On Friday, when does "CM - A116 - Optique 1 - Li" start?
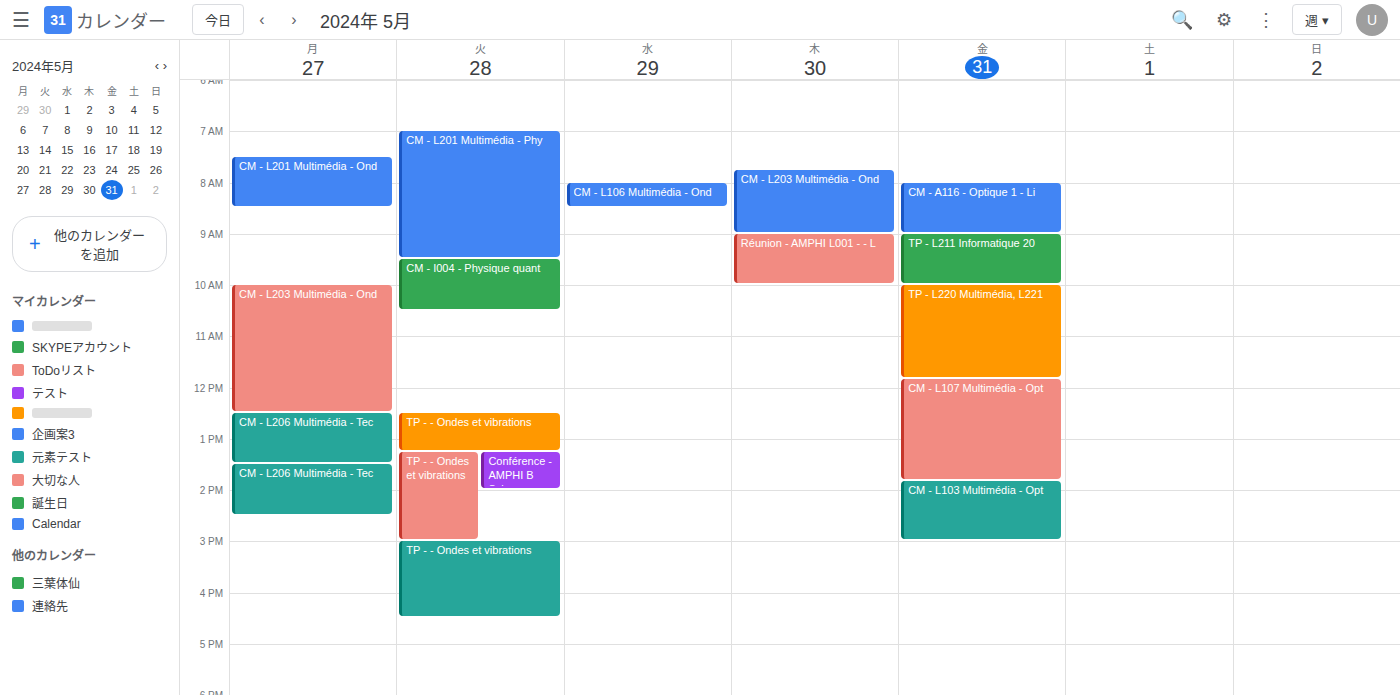
8:00 AM